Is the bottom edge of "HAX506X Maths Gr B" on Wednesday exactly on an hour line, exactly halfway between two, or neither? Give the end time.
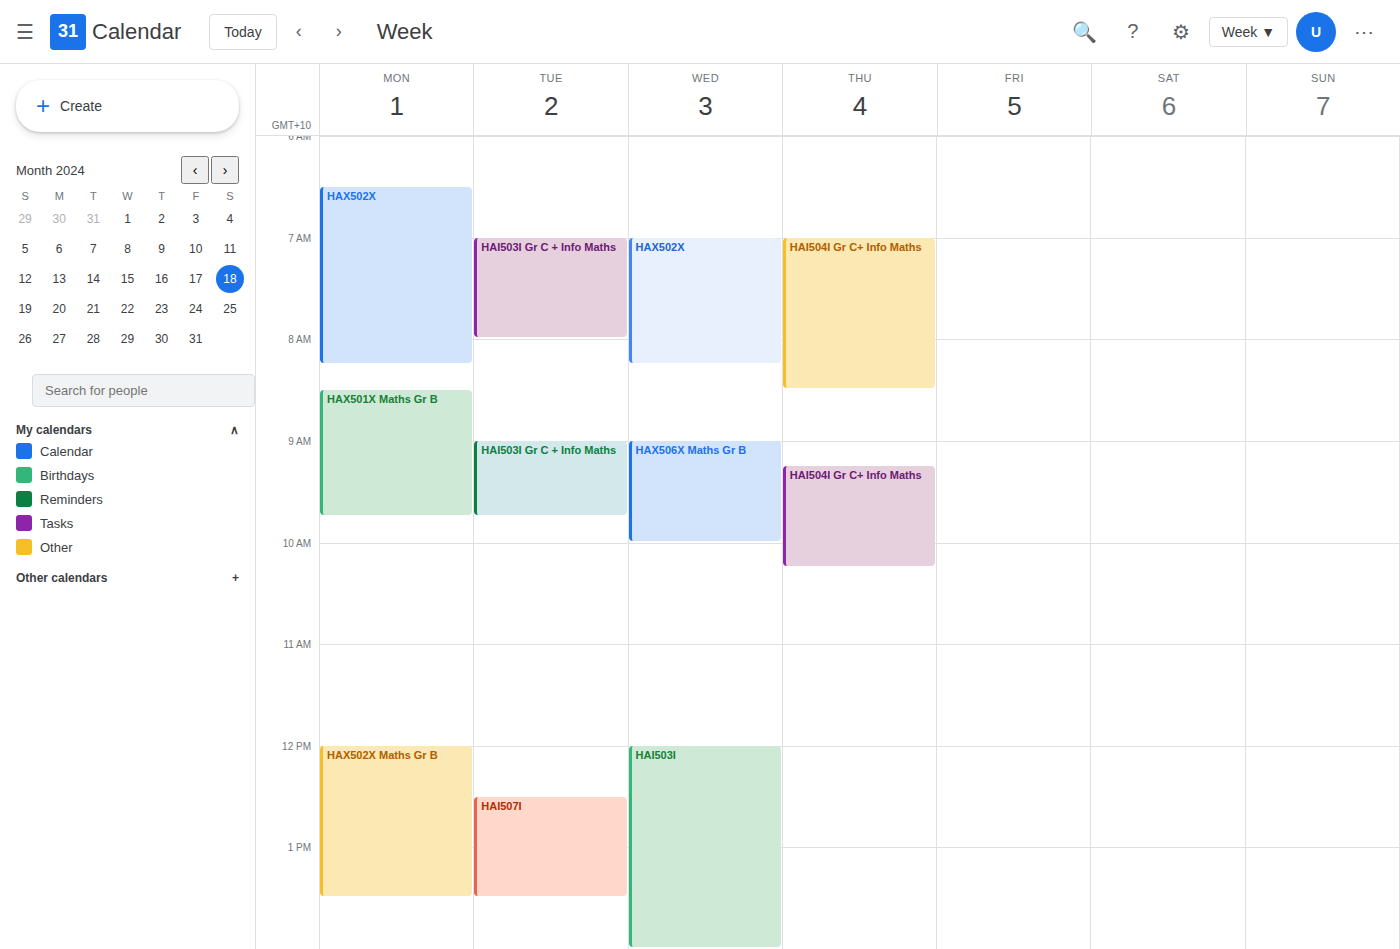
10:00 -- exactly on the 10:00 line.